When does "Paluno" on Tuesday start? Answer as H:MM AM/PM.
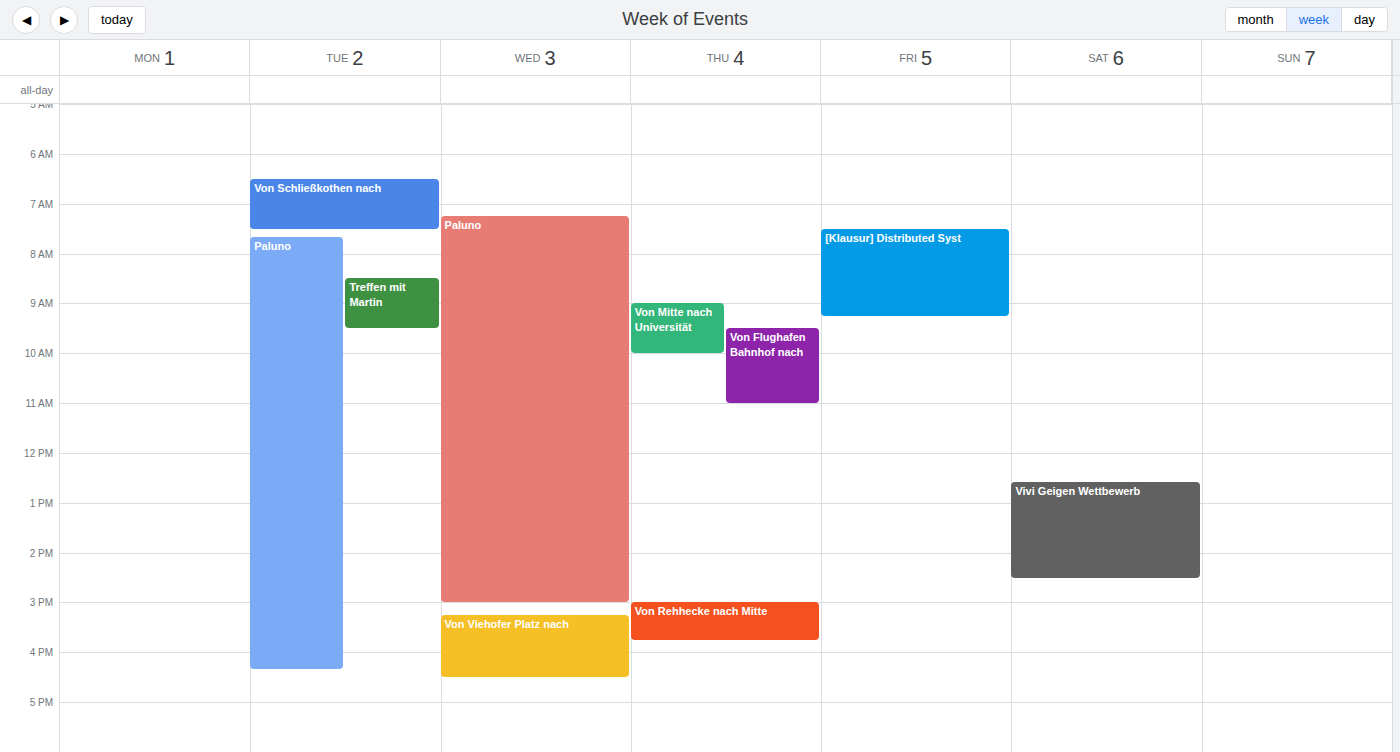
7:40 AM